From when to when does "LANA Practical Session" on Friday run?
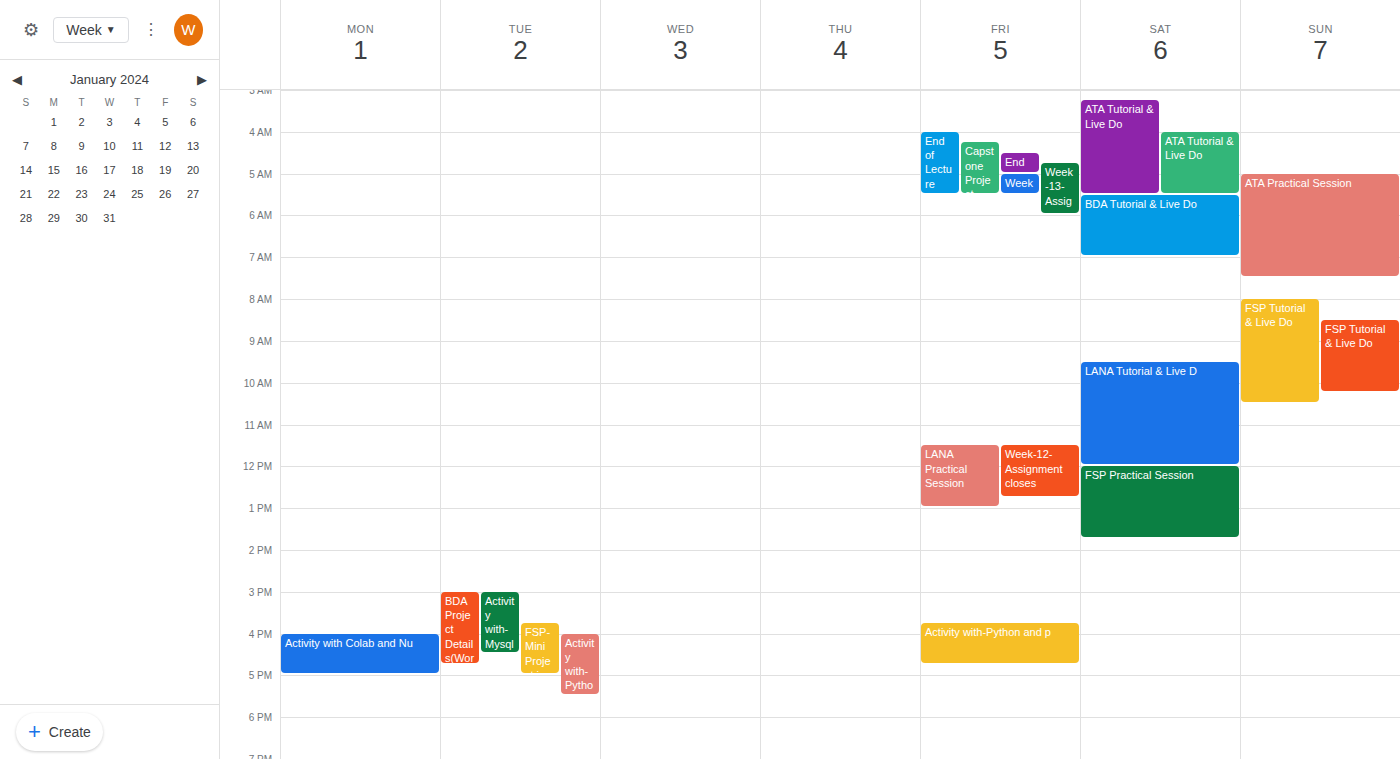
11:30 AM to 1:00 PM